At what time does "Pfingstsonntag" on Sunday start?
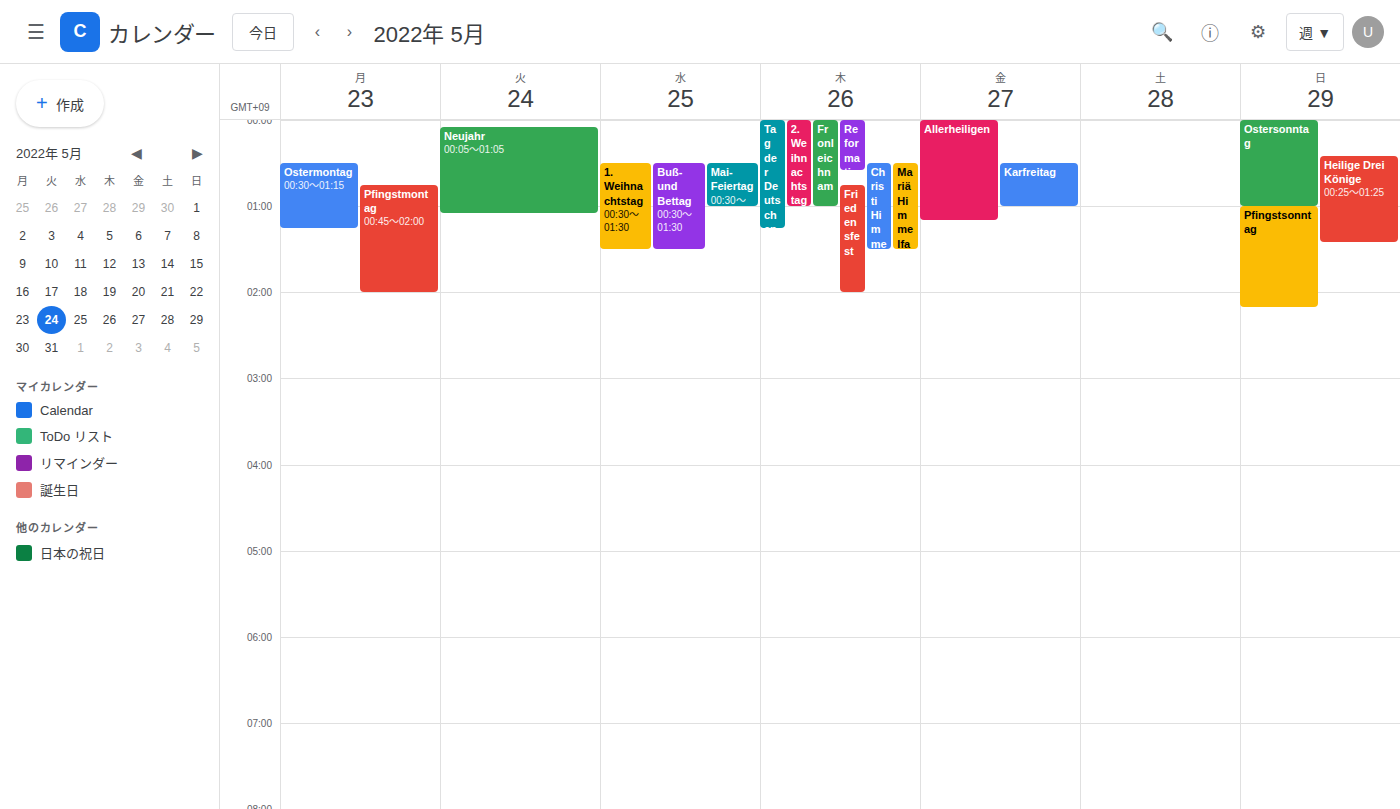
1:00 AM